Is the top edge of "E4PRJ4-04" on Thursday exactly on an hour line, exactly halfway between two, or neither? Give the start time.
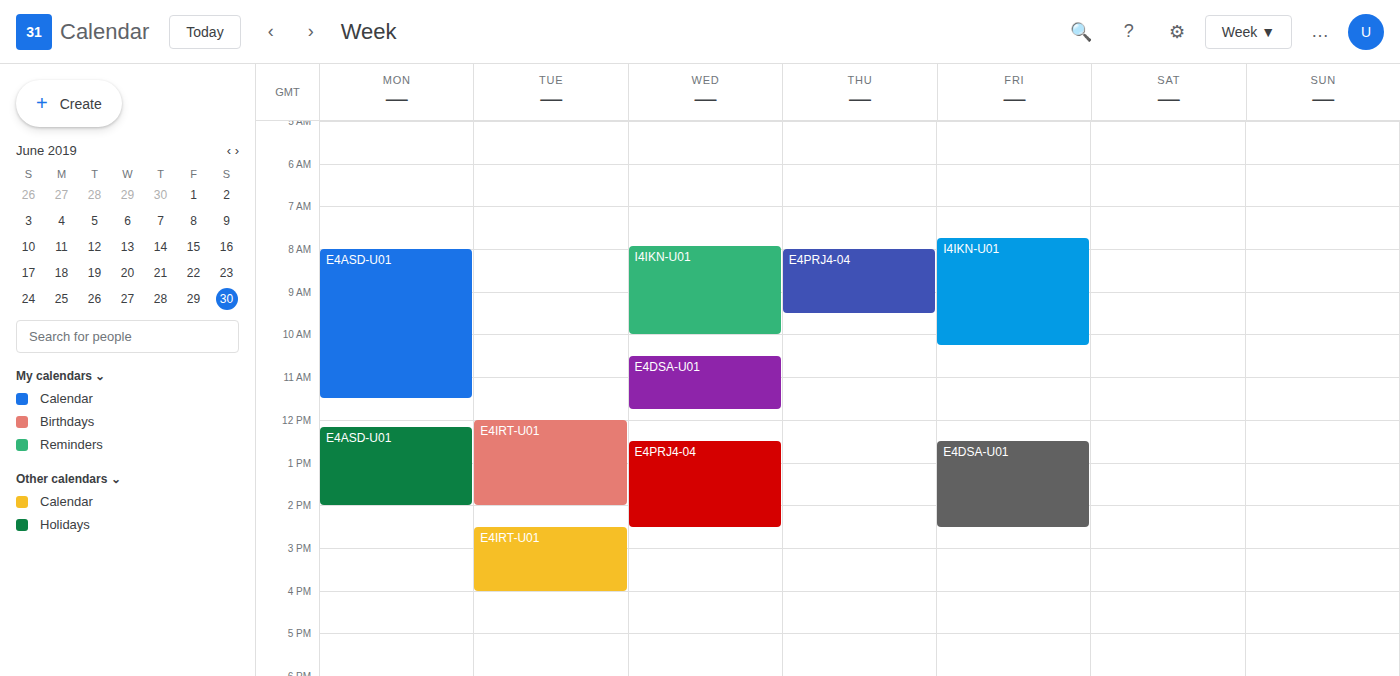
8:00 AM -- exactly on the 8 AM line.